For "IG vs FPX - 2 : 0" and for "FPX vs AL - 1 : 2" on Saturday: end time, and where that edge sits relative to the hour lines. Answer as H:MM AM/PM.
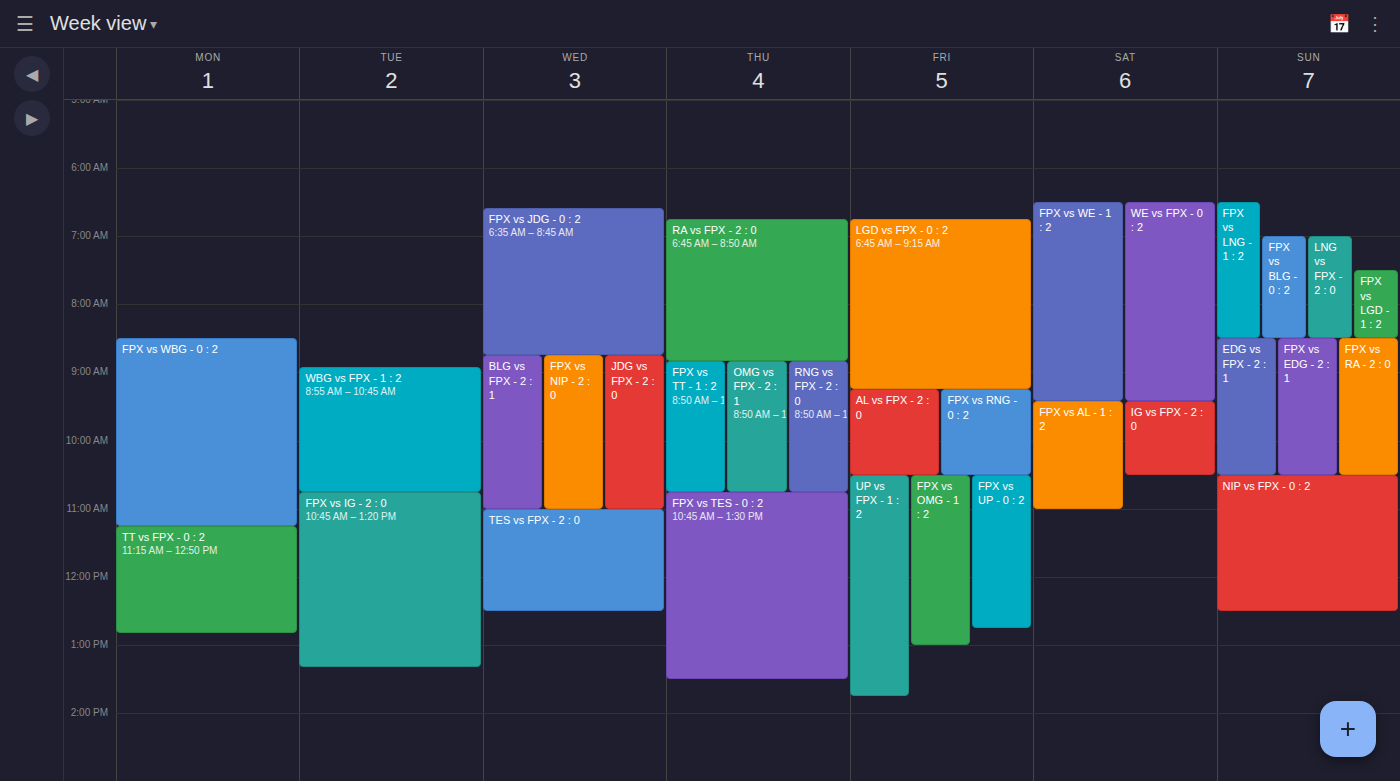
"IG vs FPX - 2 : 0": 10:30 AM, halfway between the 10 AM and 11 AM lines. "FPX vs AL - 1 : 2": 11:00 AM, exactly on the 11 AM line.